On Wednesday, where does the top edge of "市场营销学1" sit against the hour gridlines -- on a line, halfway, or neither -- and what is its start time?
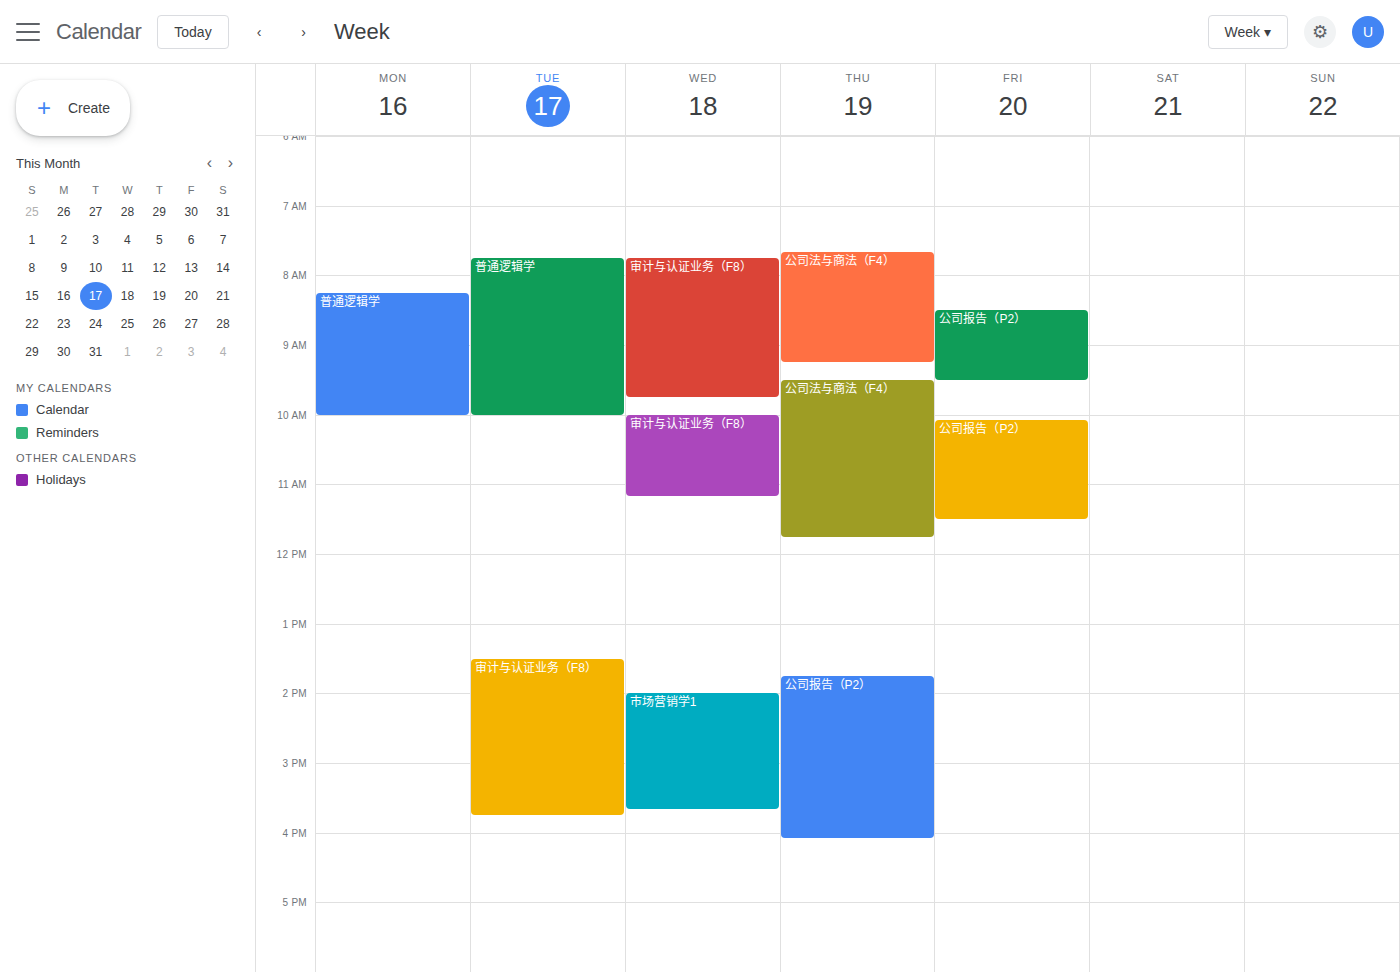
2:00 PM -- exactly on the 2 PM line.